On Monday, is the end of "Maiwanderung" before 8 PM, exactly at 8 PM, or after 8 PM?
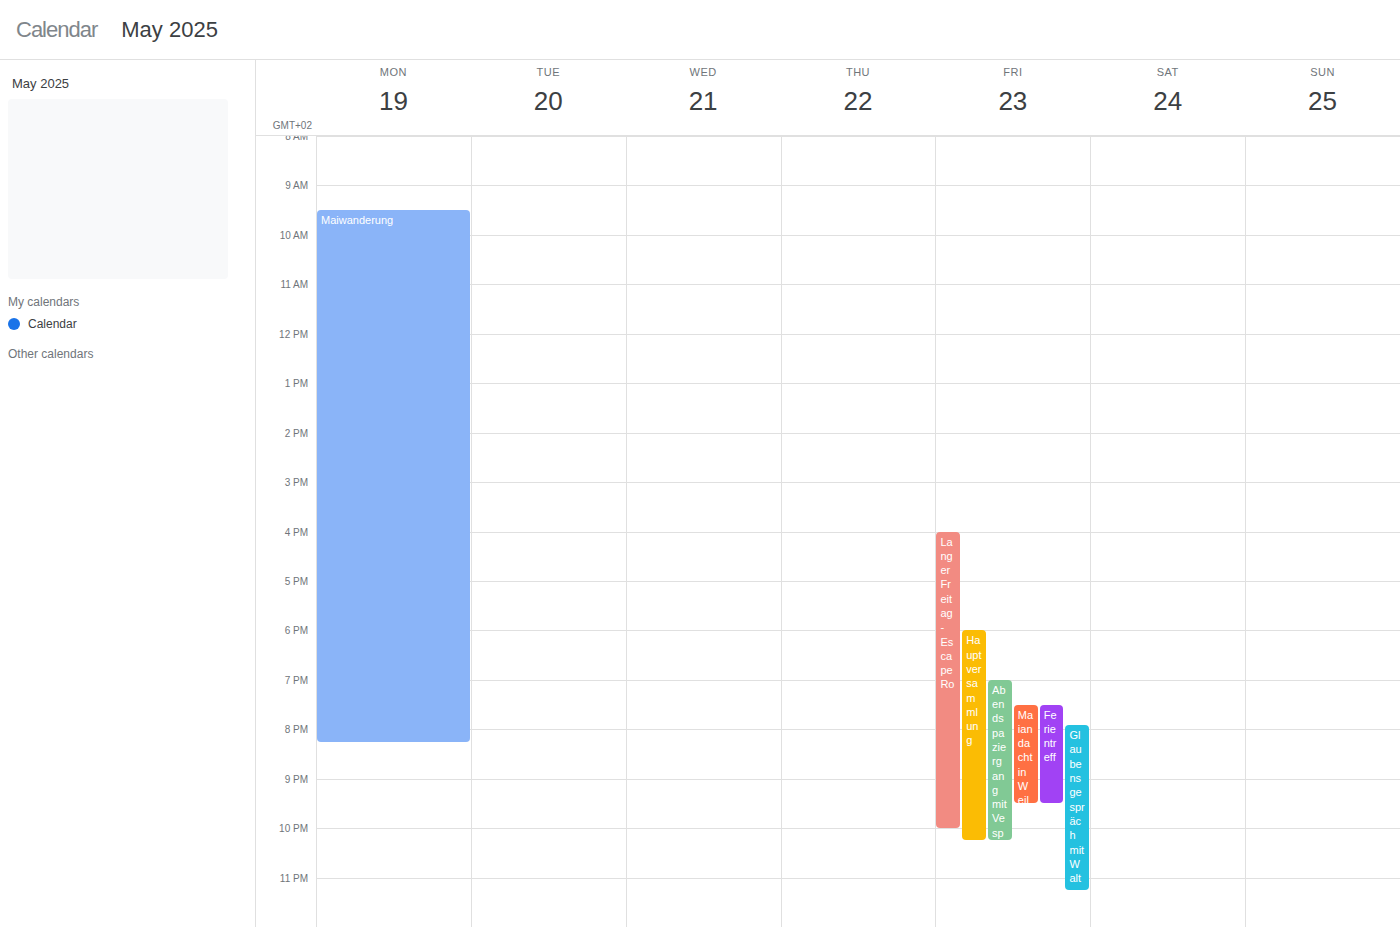
8:15 PM -- after 8 PM, 15 minutes below the 8 PM line.